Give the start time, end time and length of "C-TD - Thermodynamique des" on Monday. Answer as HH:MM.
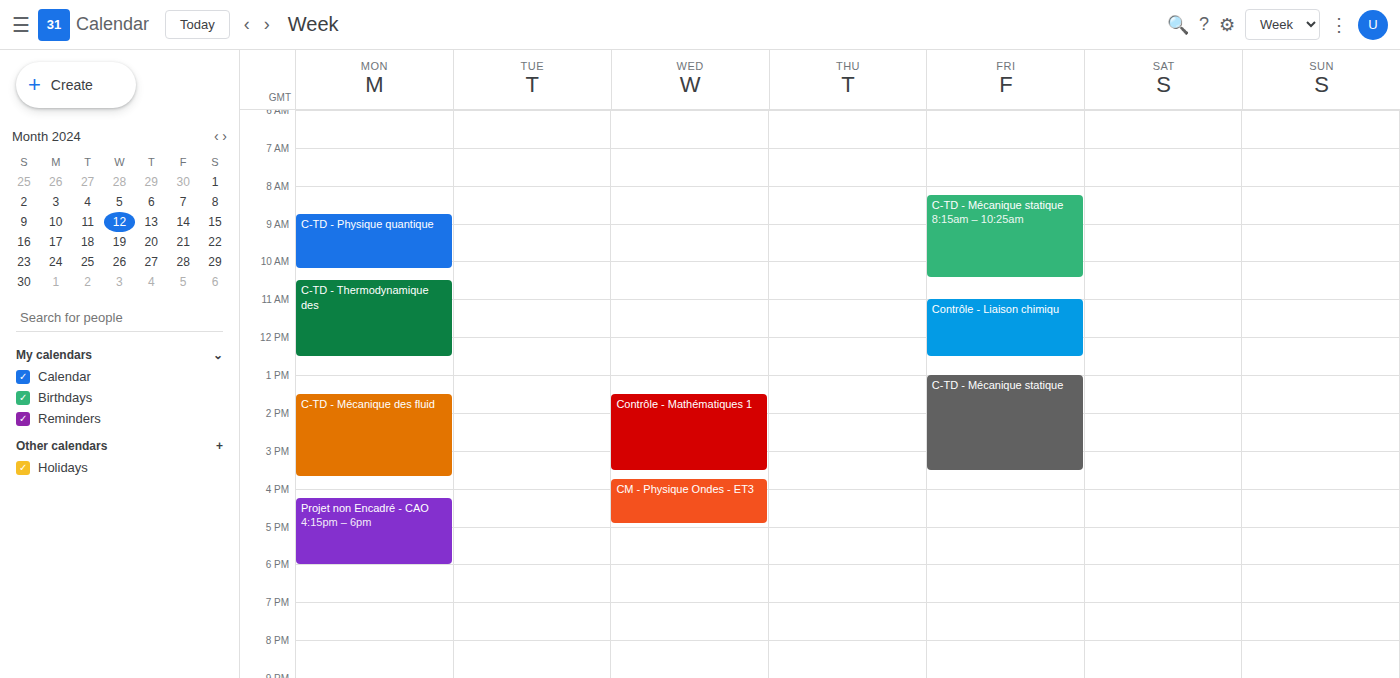
10:30 to 12:30, 2 hours